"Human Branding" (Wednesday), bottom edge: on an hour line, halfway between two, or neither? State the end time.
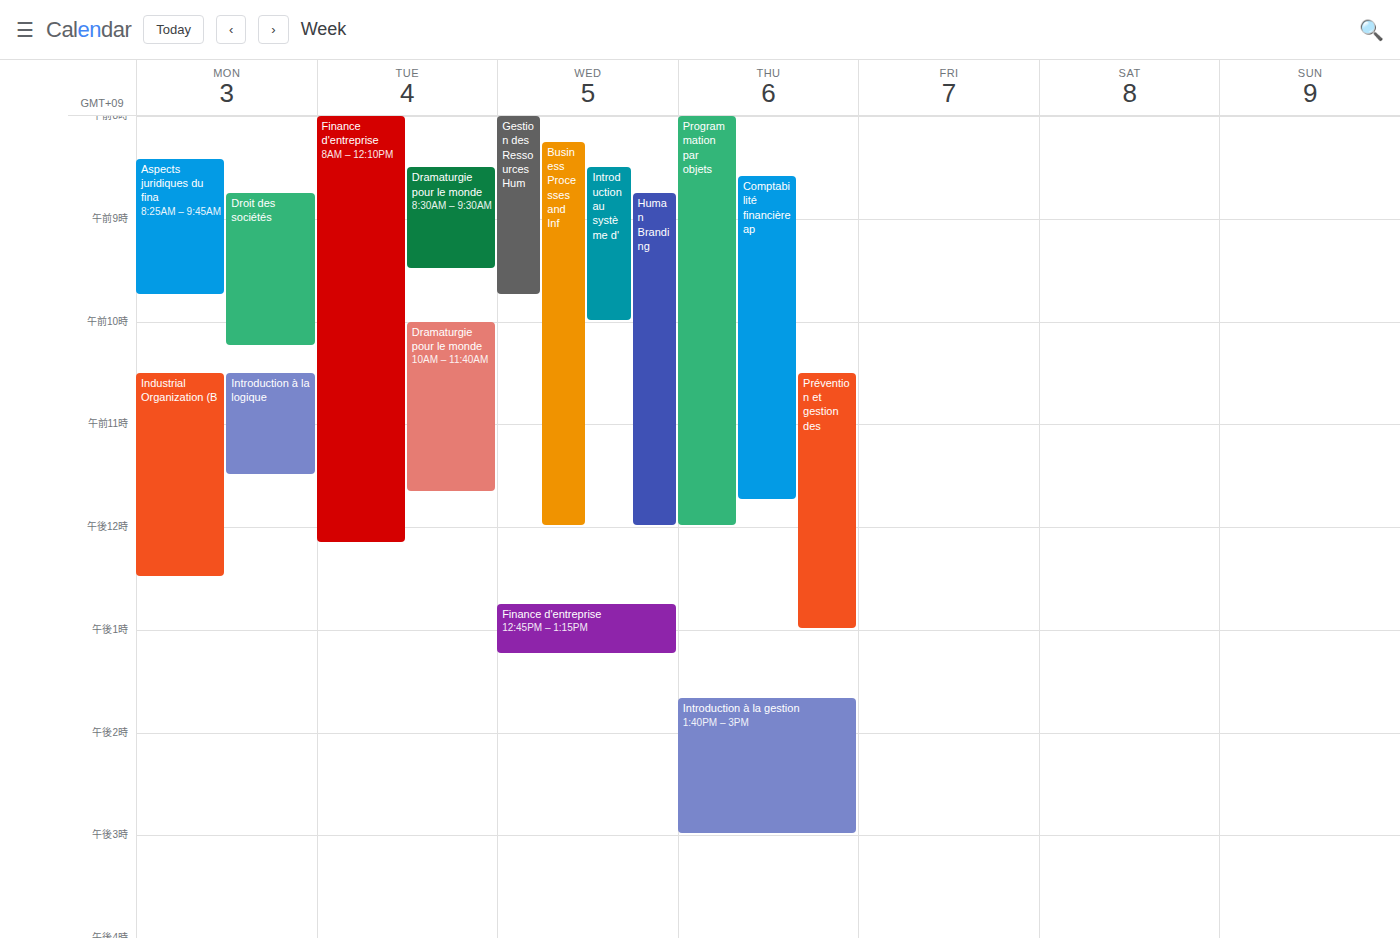
12:00 PM -- exactly on the 12 PM line.